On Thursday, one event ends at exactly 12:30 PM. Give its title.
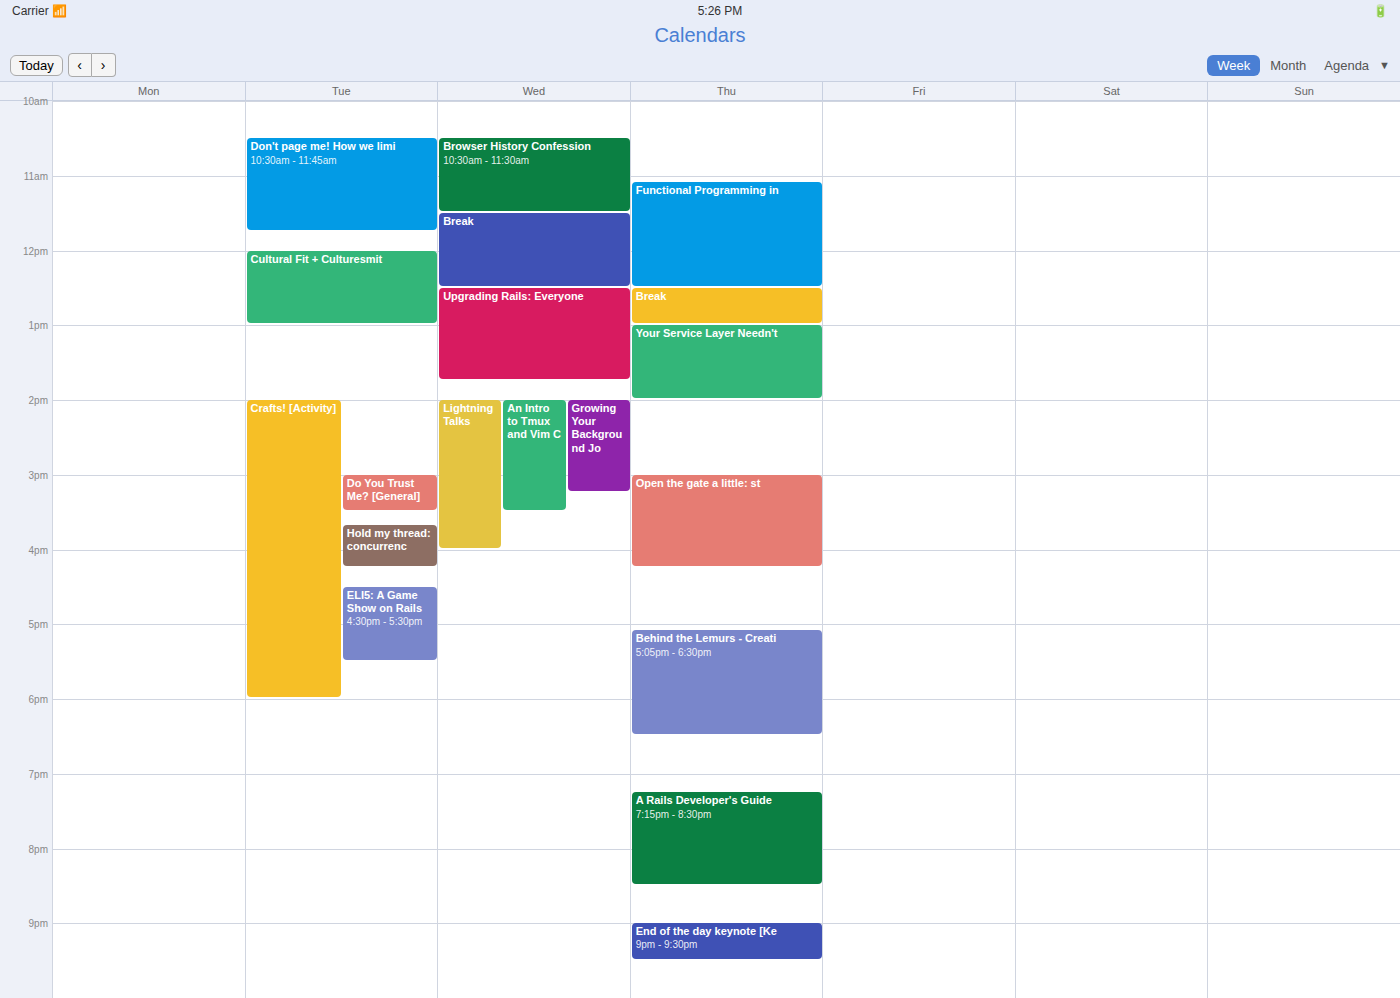
"Functional Programming in"